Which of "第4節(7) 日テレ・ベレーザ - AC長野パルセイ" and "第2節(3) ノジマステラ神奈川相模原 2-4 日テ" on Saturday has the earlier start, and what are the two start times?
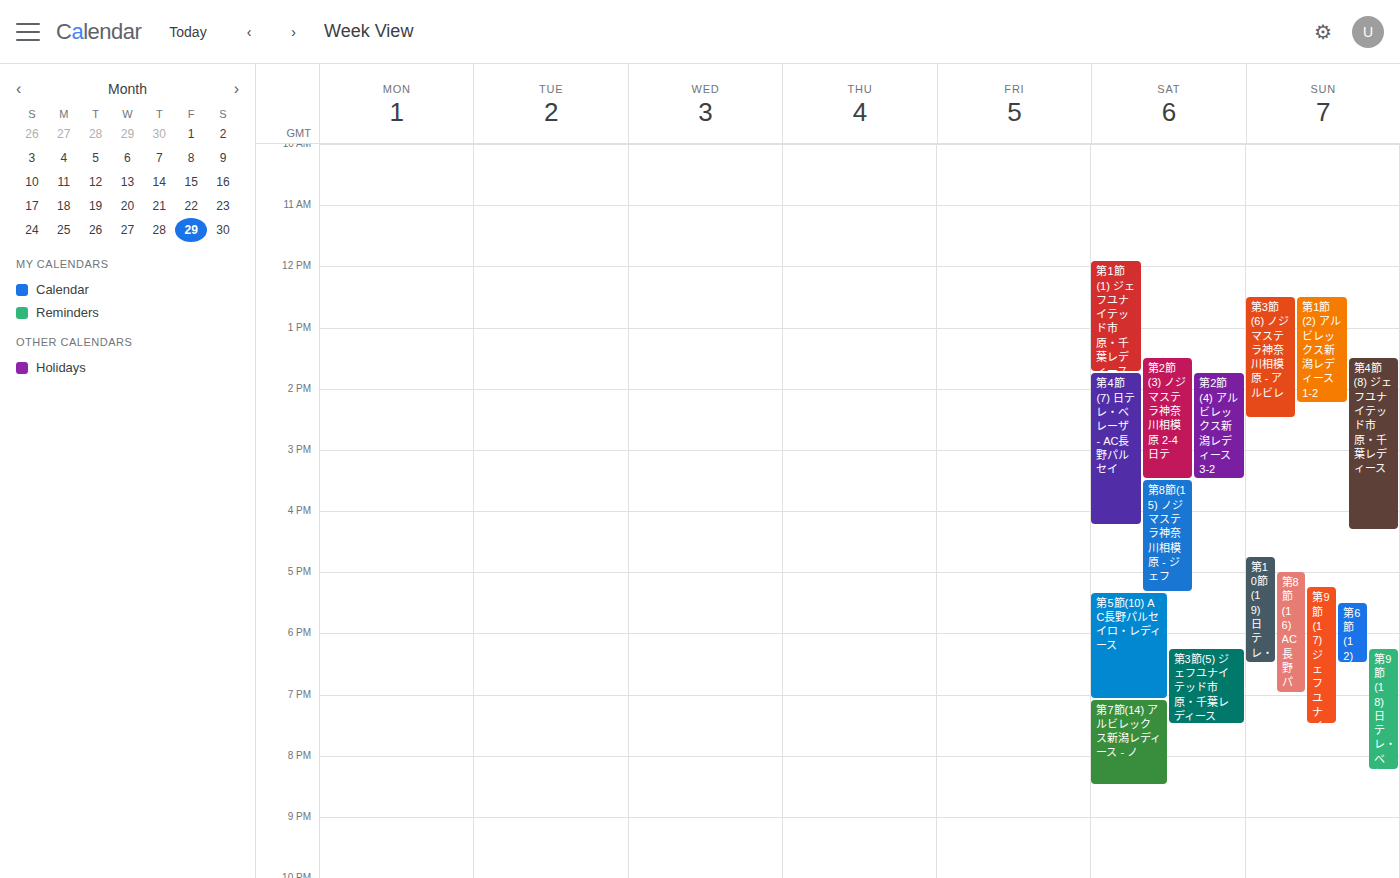
"第2節(3) ノジマステラ神奈川相模原 2-4 日テ" 1:30 PM; "第4節(7) 日テレ・ベレーザ - AC長野パルセイ" 1:45 PM.